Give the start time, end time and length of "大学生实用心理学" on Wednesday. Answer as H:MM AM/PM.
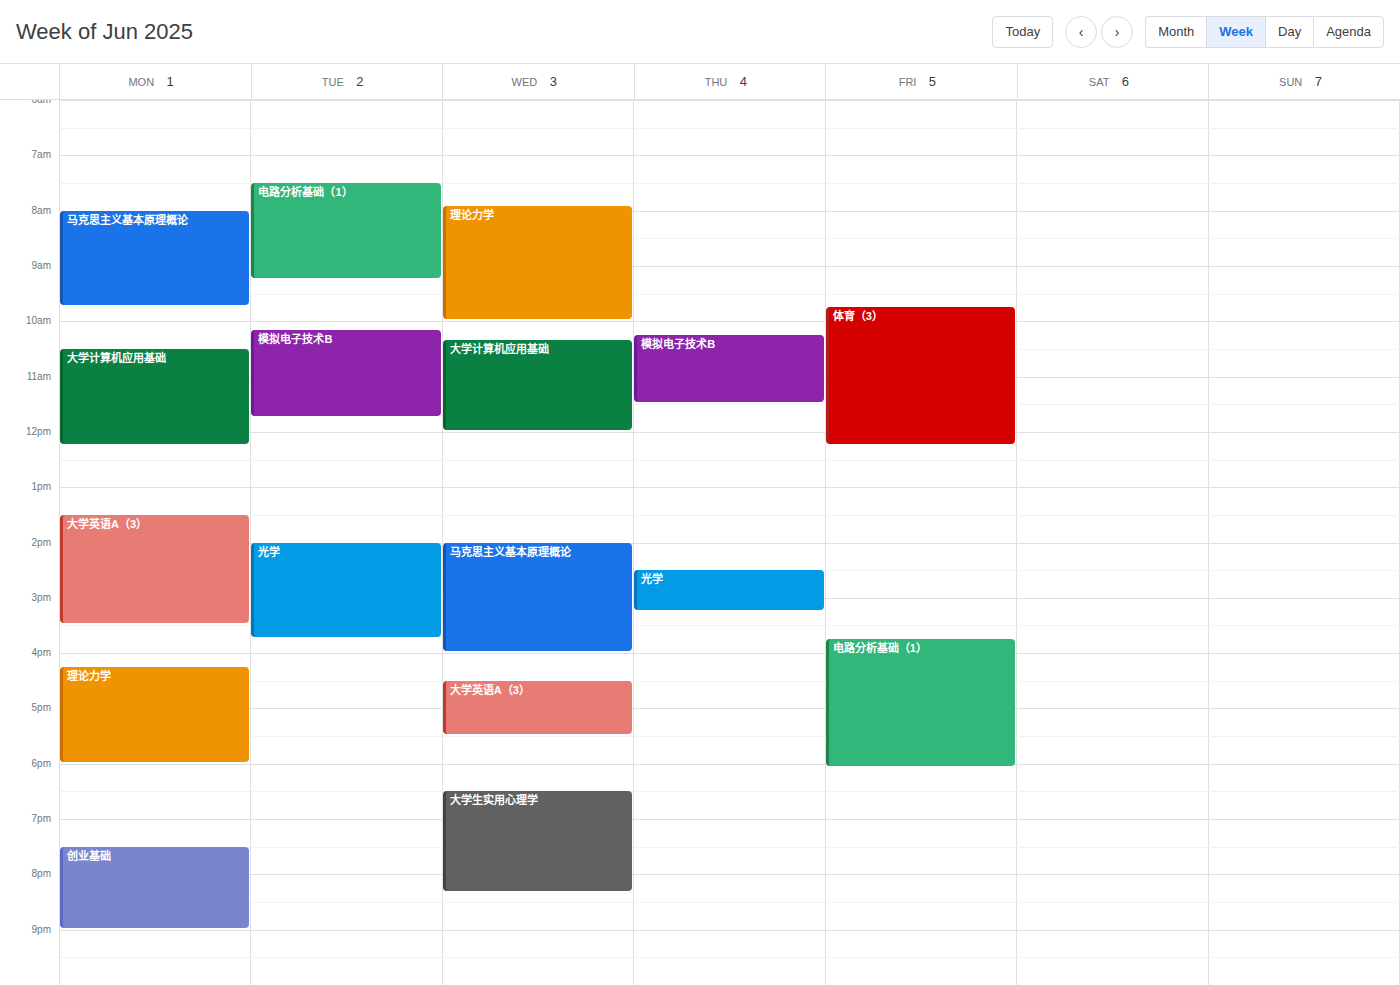
6:30 PM to 8:20 PM, 1 hour 50 minutes